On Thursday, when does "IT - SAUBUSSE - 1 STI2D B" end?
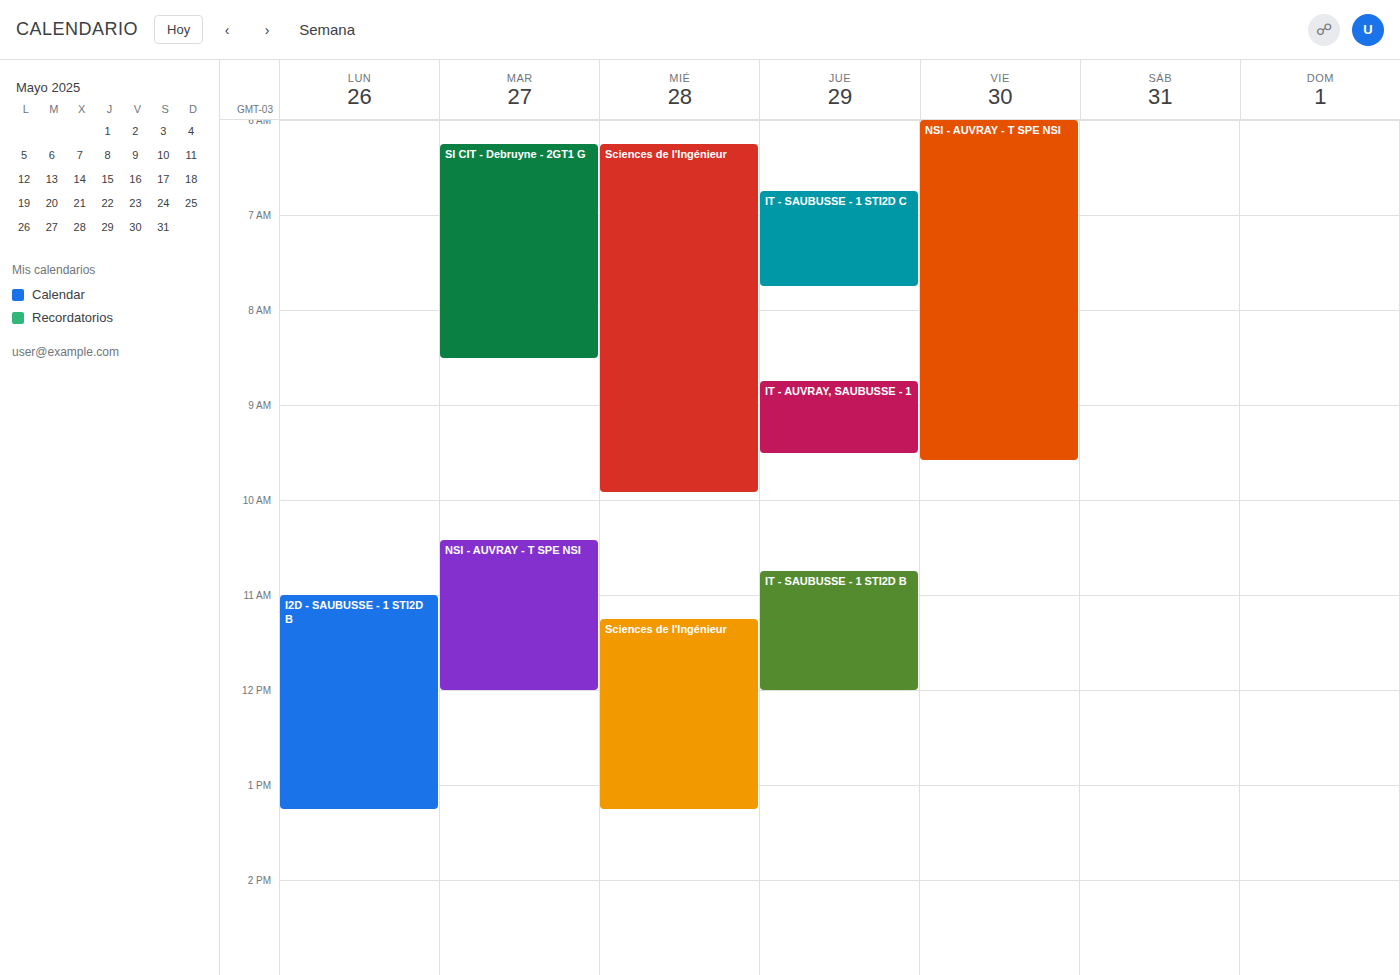
12:00 PM